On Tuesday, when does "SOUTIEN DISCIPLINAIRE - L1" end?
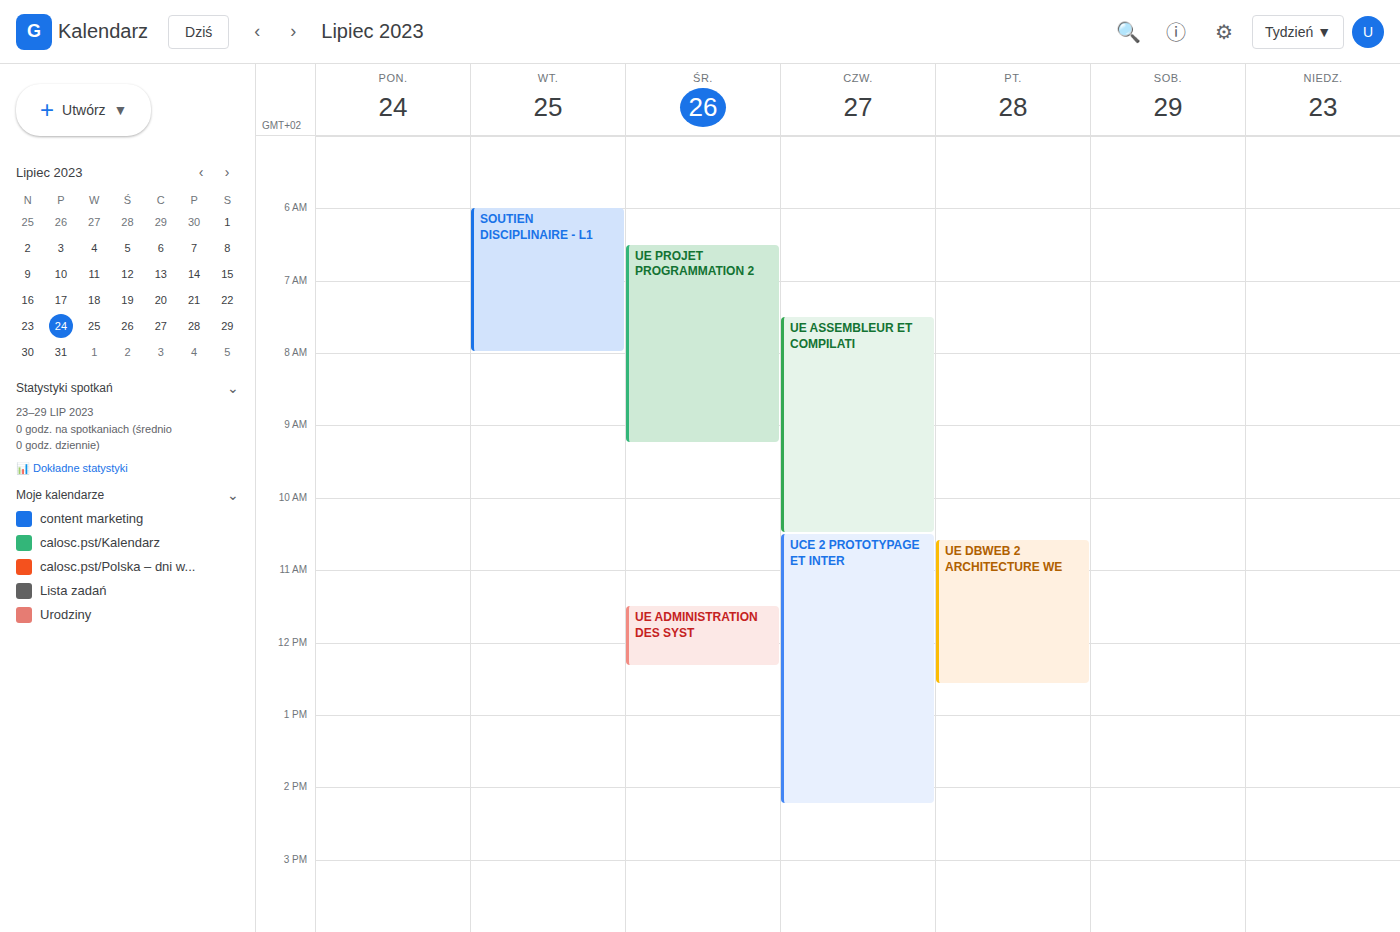
8:00 AM